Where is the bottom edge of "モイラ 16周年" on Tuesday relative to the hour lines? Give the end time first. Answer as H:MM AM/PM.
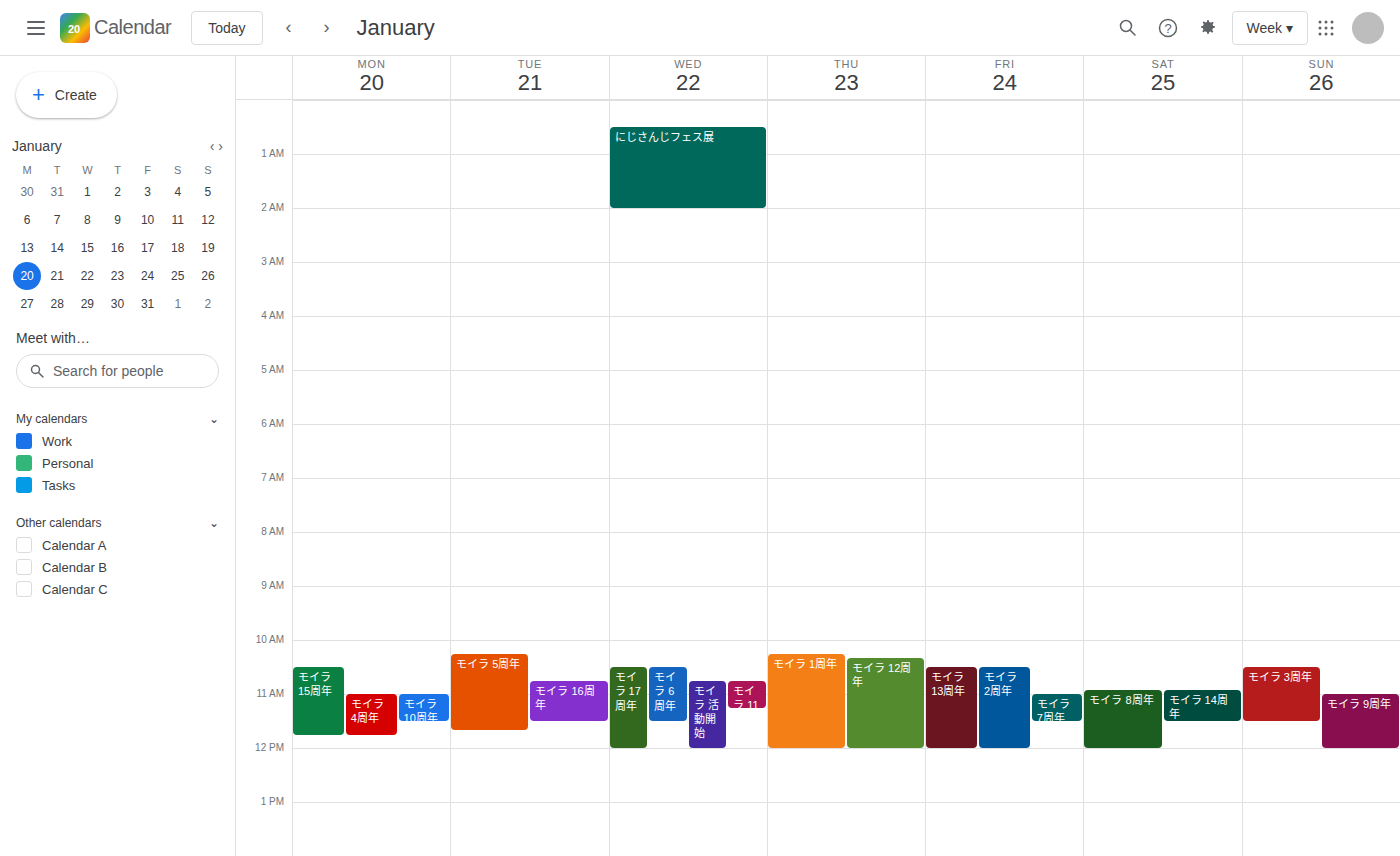
11:30 AM -- halfway between the 11 AM and 12 PM lines.